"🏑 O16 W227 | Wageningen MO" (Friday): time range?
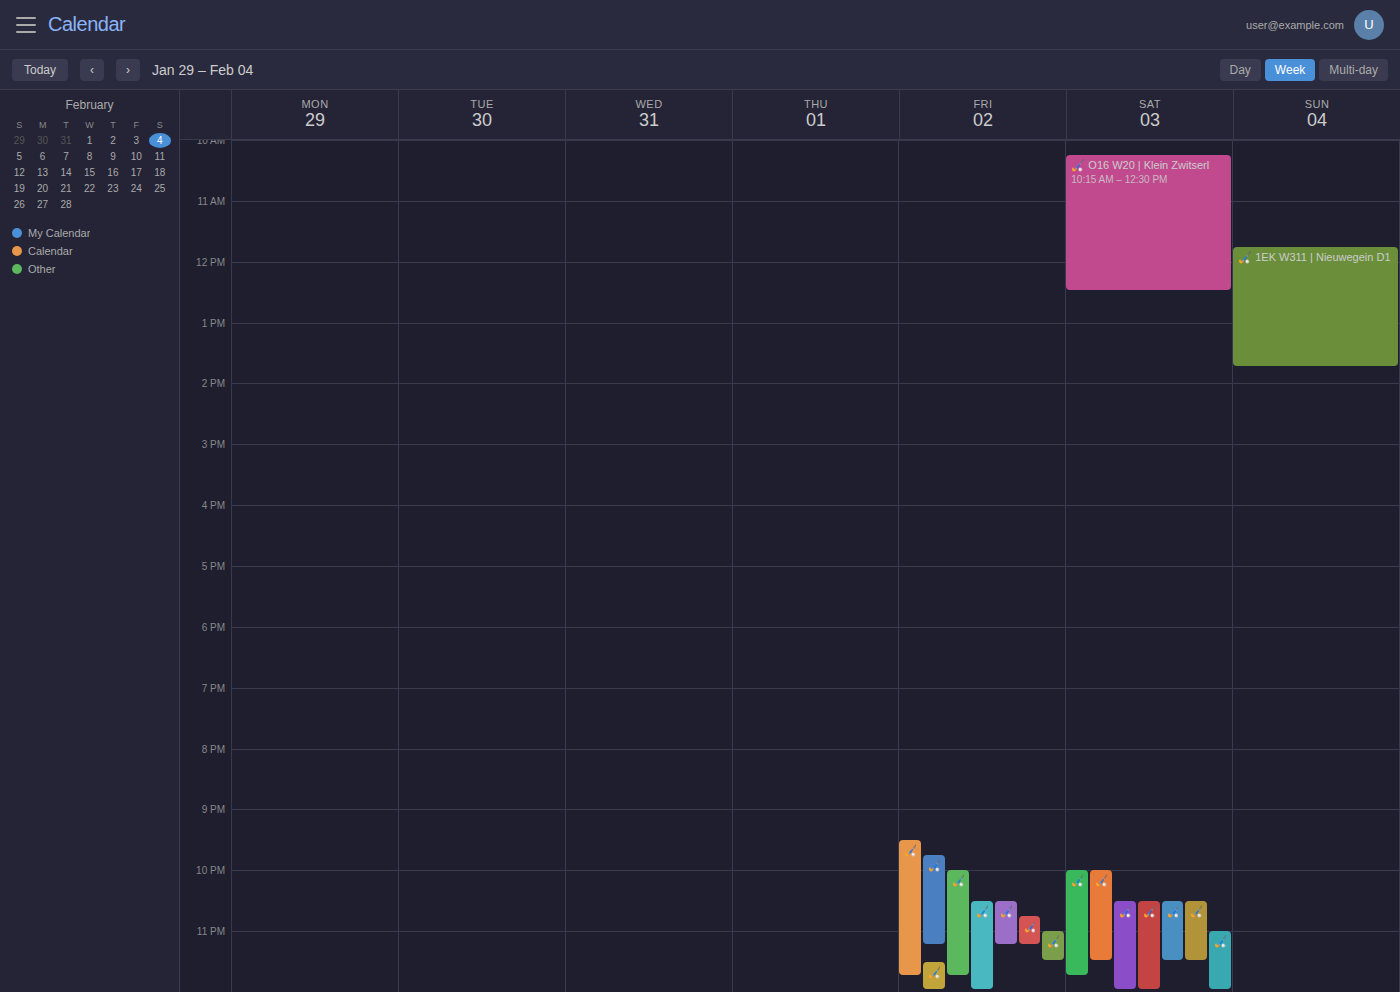
11:00 PM to 11:30 PM